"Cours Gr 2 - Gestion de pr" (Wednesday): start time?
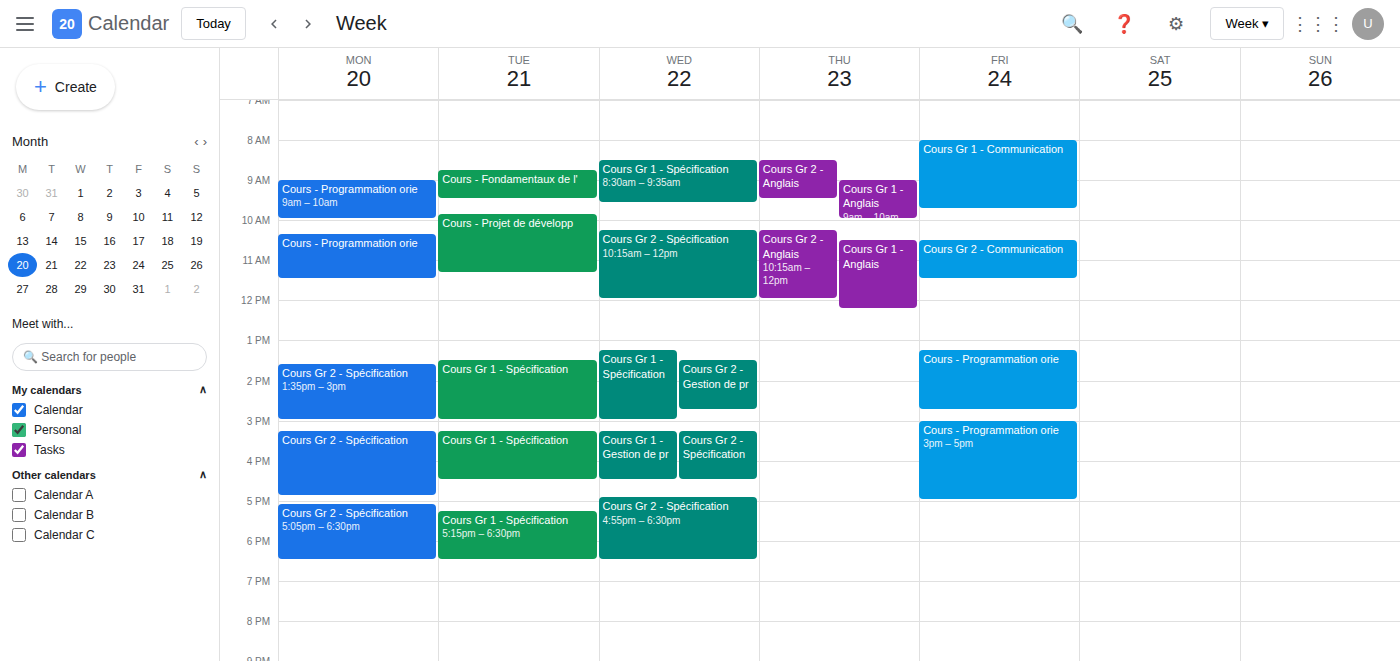
1:30 PM